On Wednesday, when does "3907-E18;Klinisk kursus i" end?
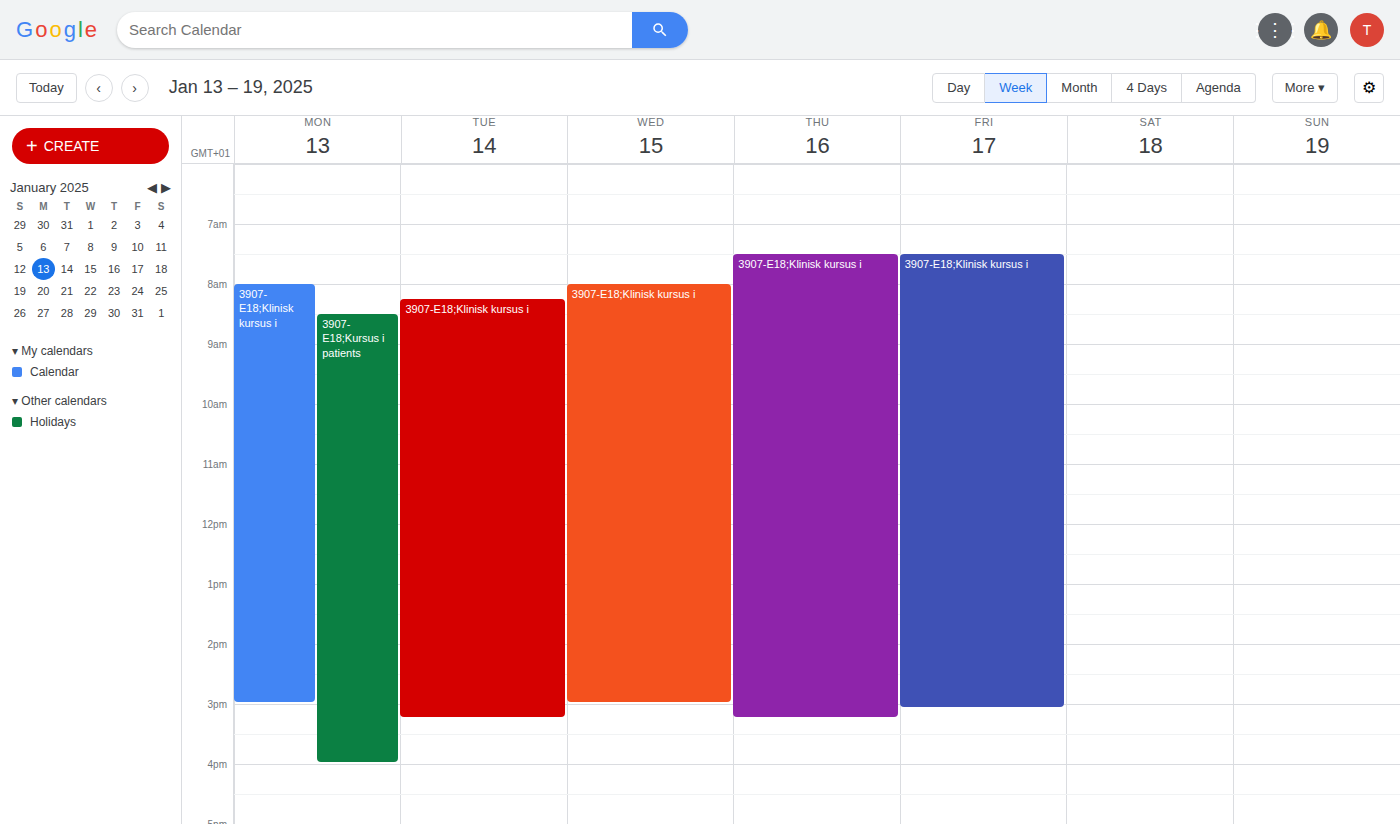
3:00 PM